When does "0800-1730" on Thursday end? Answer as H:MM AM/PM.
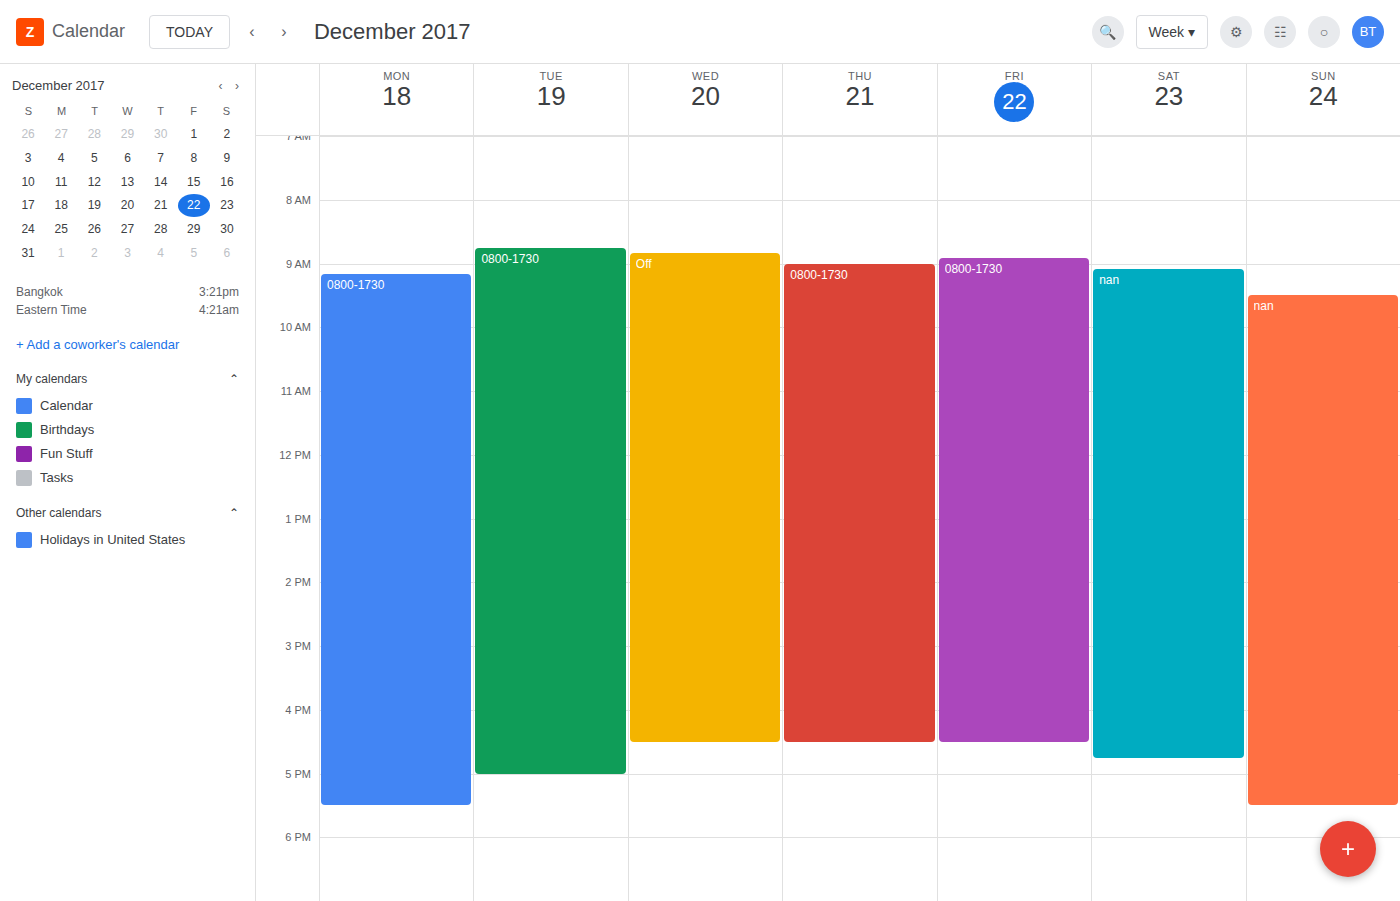
4:30 PM